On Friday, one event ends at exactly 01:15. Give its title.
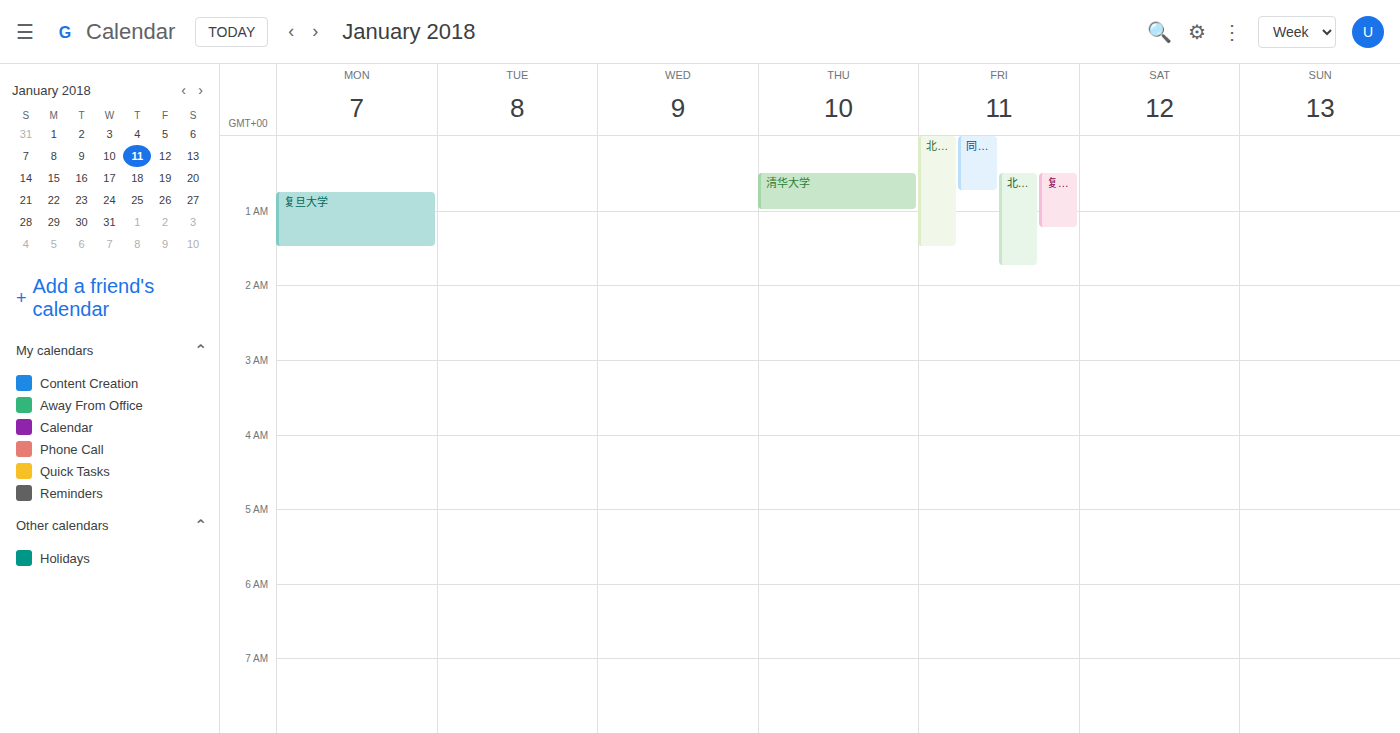
"复旦大学"